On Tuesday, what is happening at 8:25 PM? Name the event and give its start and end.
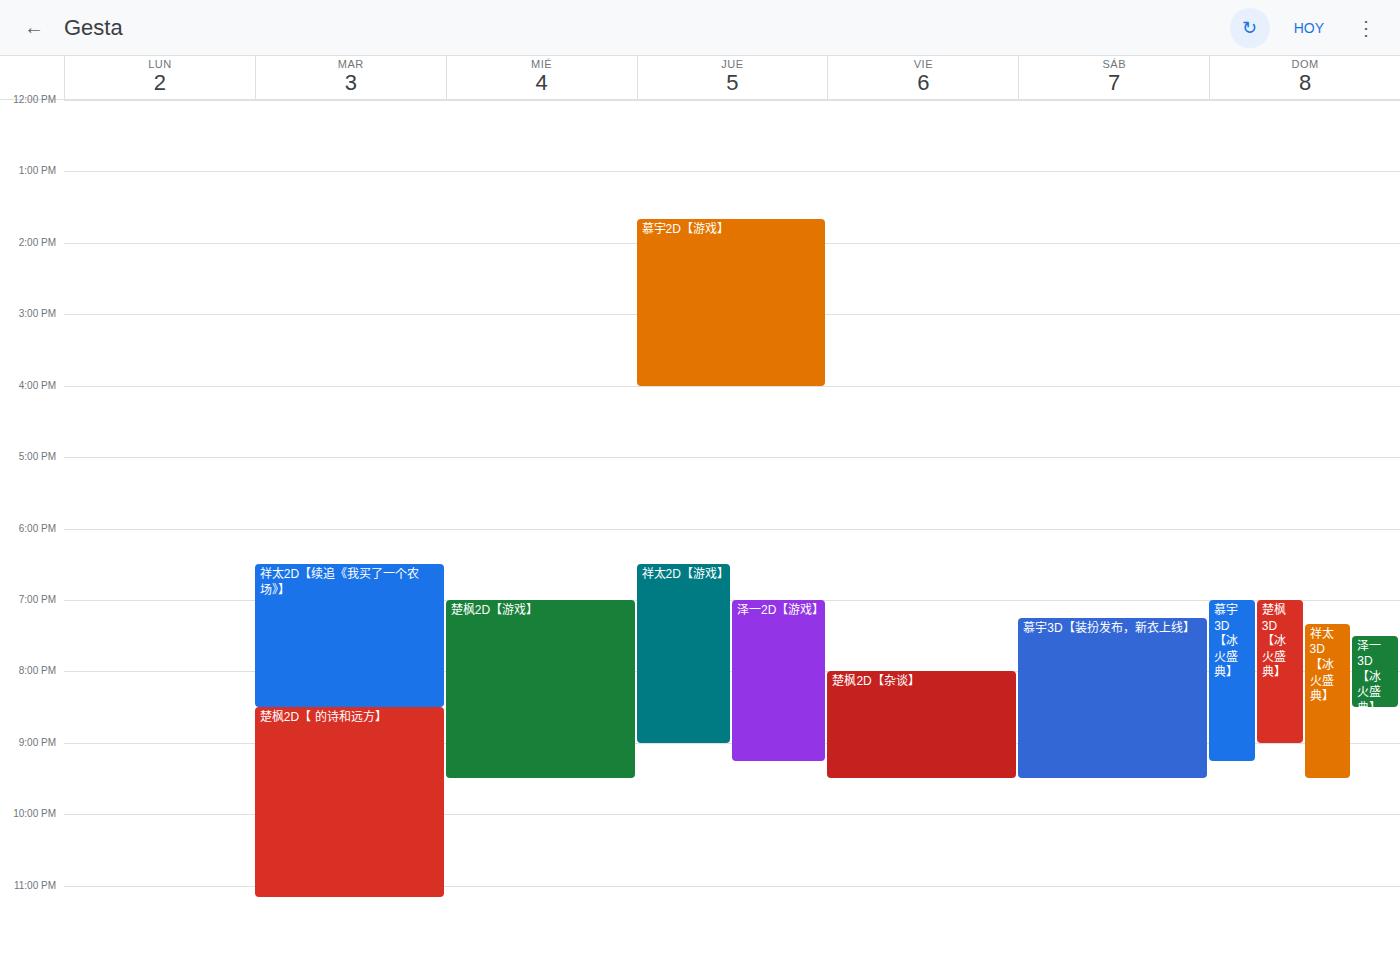
"祥太2D【续追《我买了一个农场》】", 6:30 PM to 8:30 PM